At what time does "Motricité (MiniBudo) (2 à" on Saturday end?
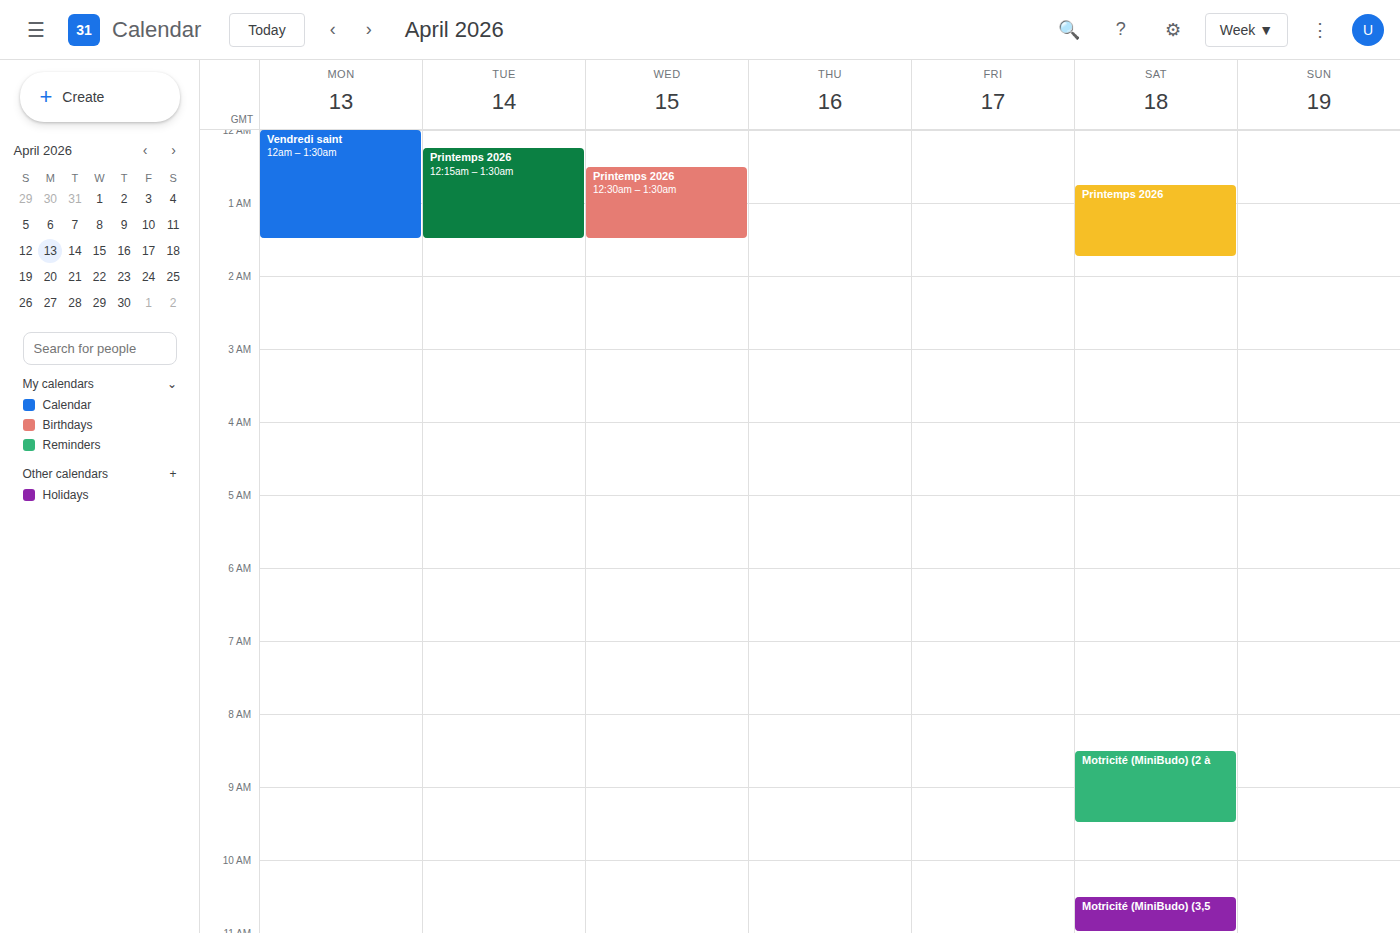
9:30 AM